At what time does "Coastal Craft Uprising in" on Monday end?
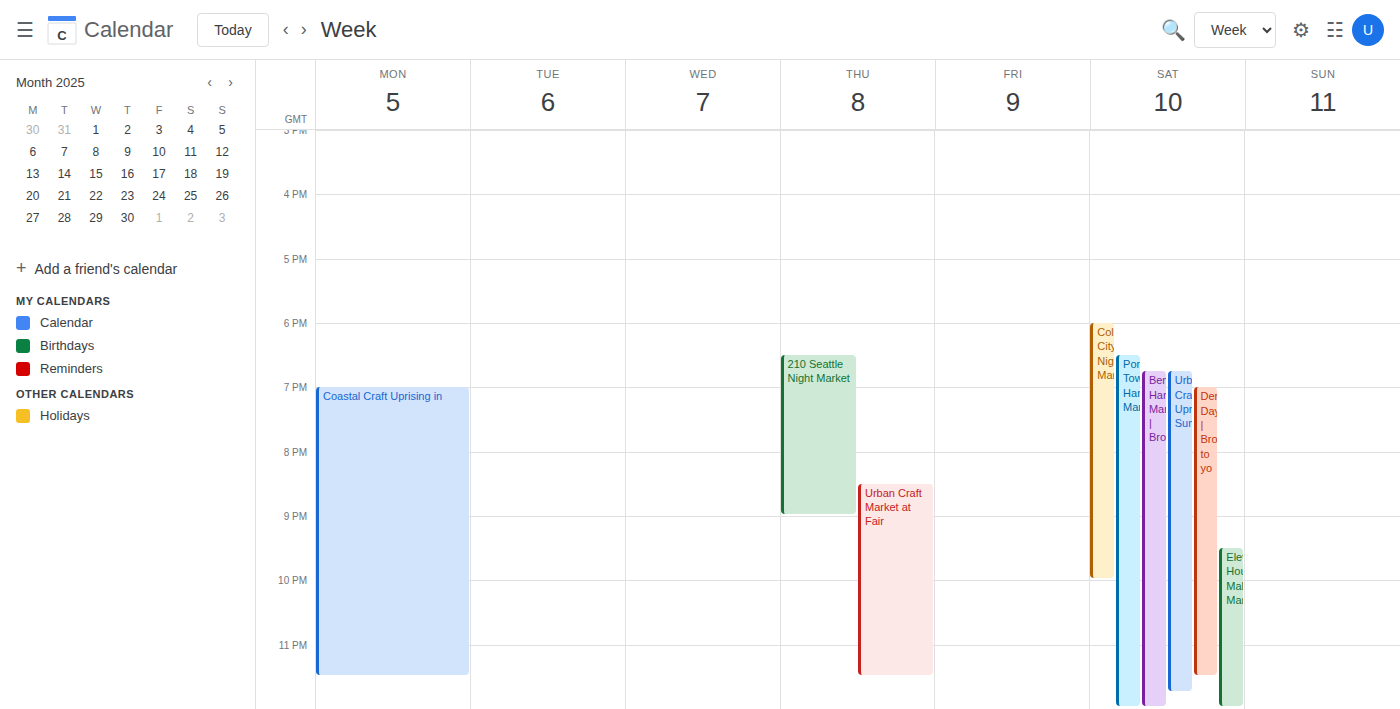
11:30 PM